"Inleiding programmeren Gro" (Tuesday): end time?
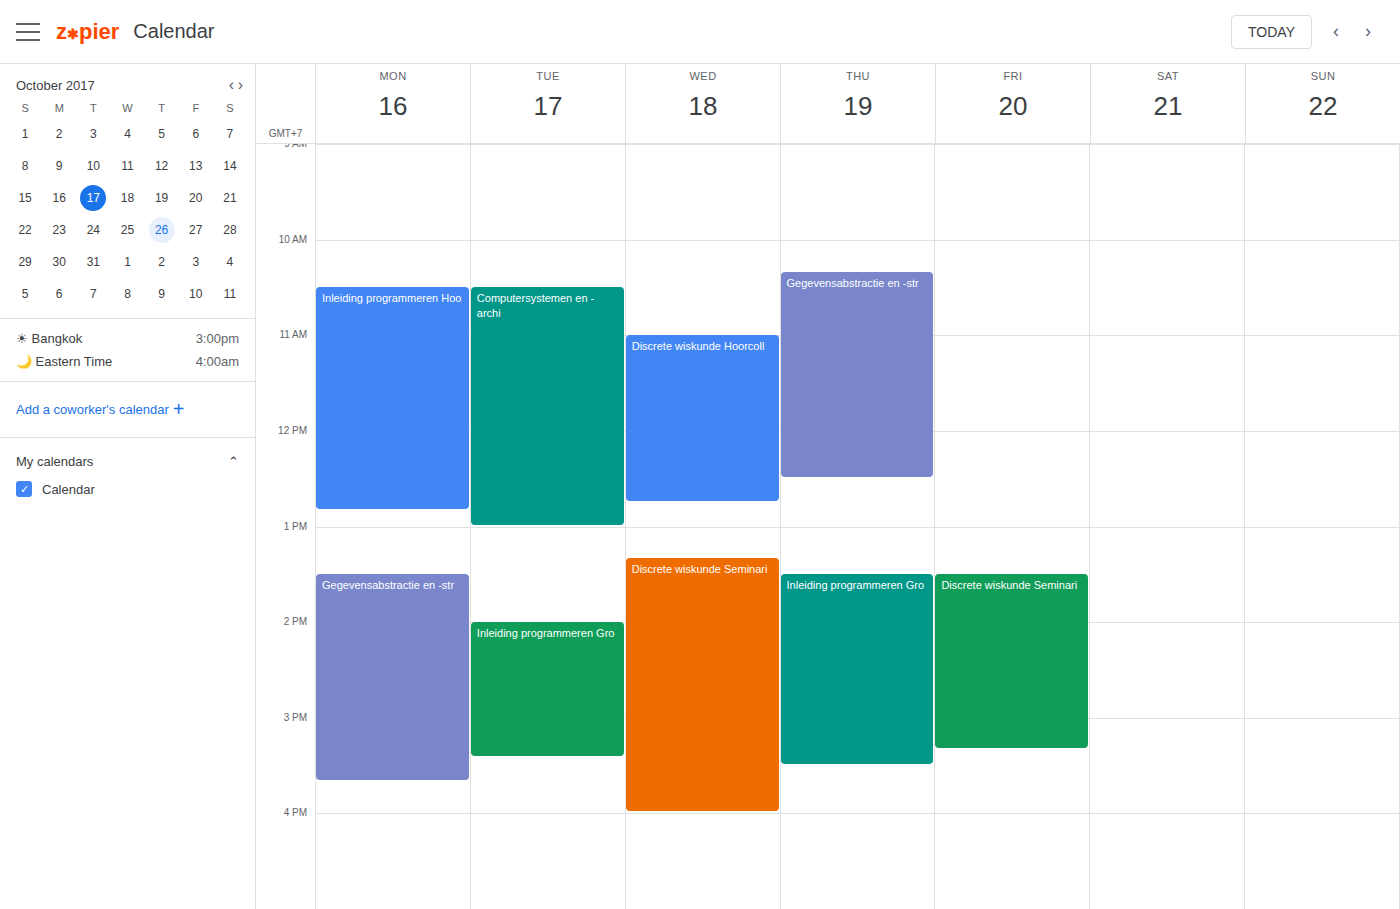
3:25 PM